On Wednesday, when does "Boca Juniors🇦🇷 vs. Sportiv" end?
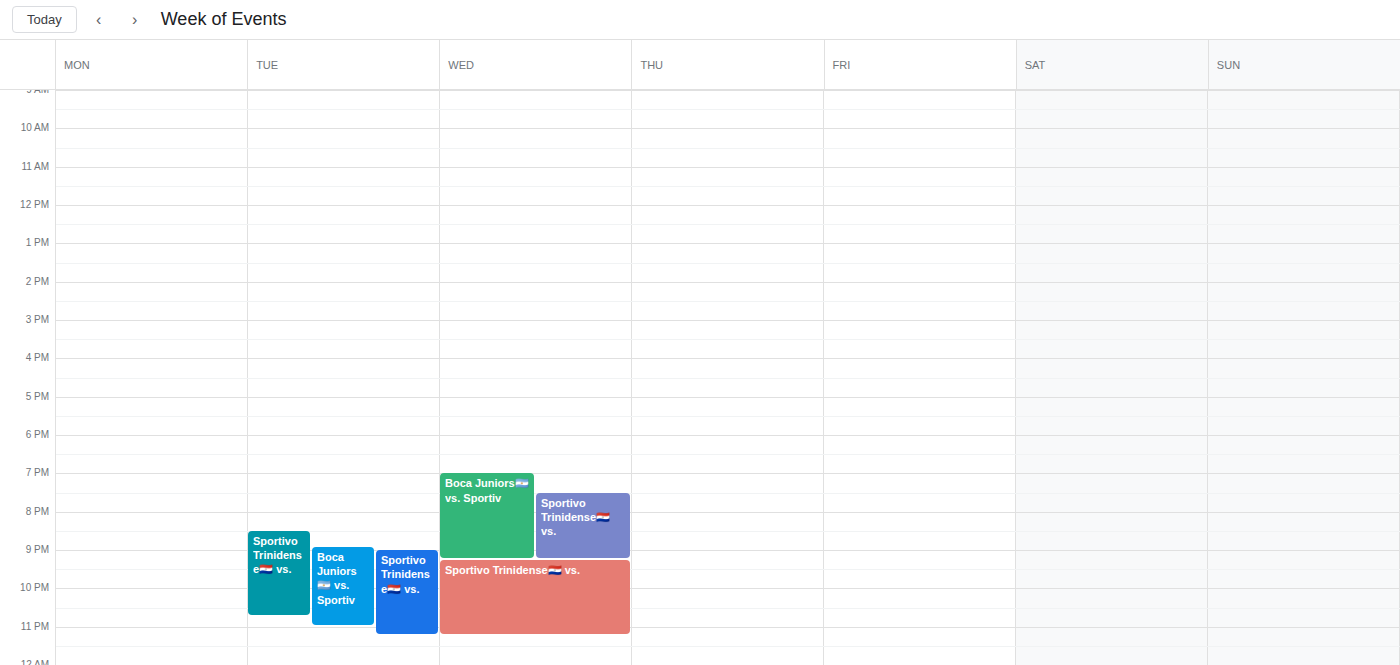
9:15 PM